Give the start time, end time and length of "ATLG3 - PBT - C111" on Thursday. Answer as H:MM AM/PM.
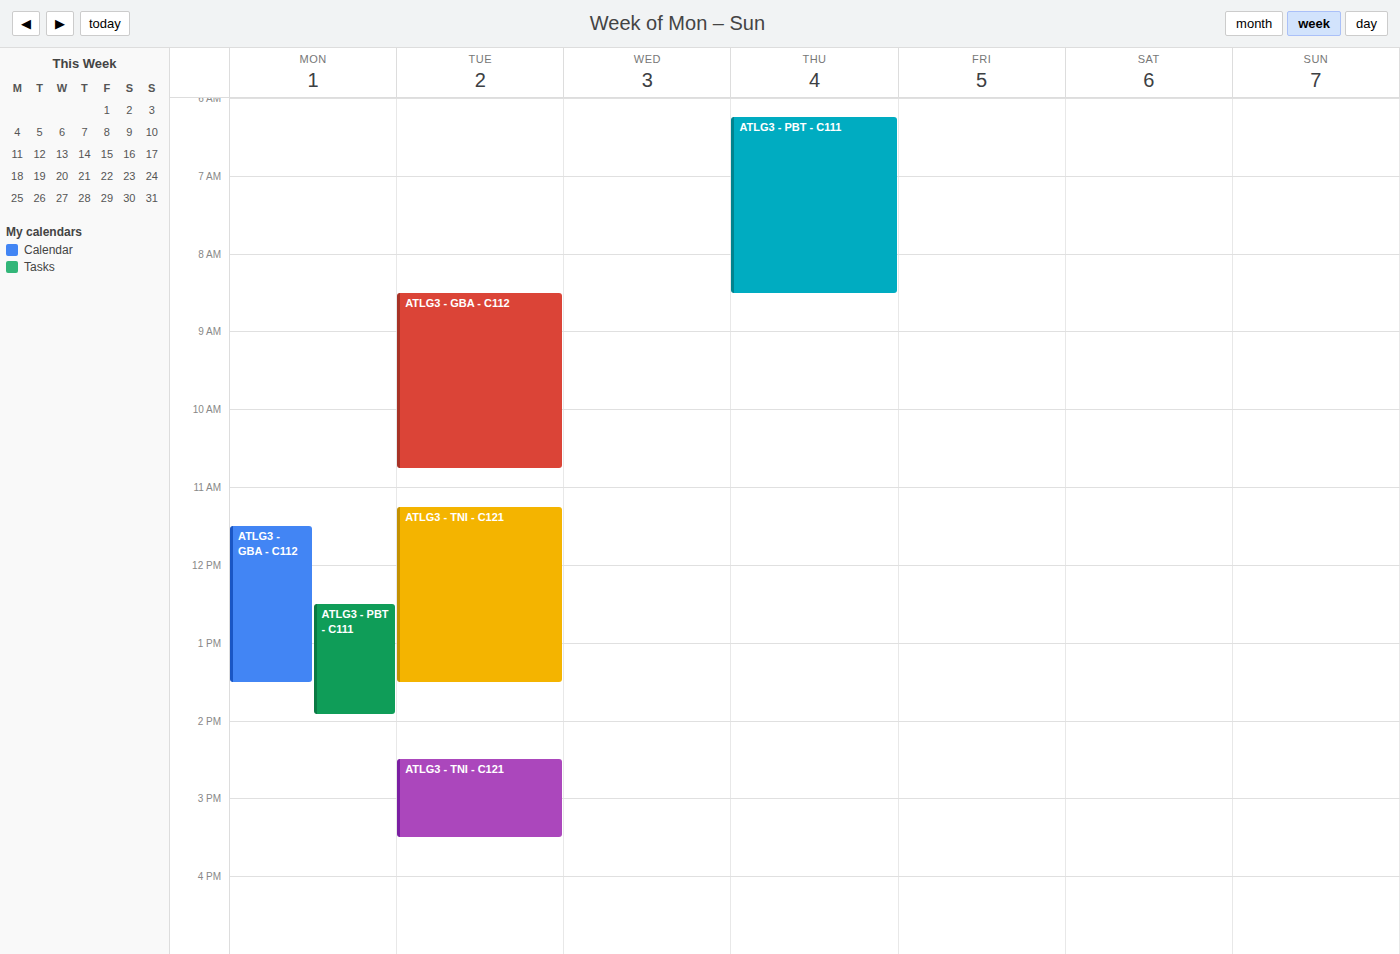
6:15 AM to 8:30 AM, 2 hours 15 minutes